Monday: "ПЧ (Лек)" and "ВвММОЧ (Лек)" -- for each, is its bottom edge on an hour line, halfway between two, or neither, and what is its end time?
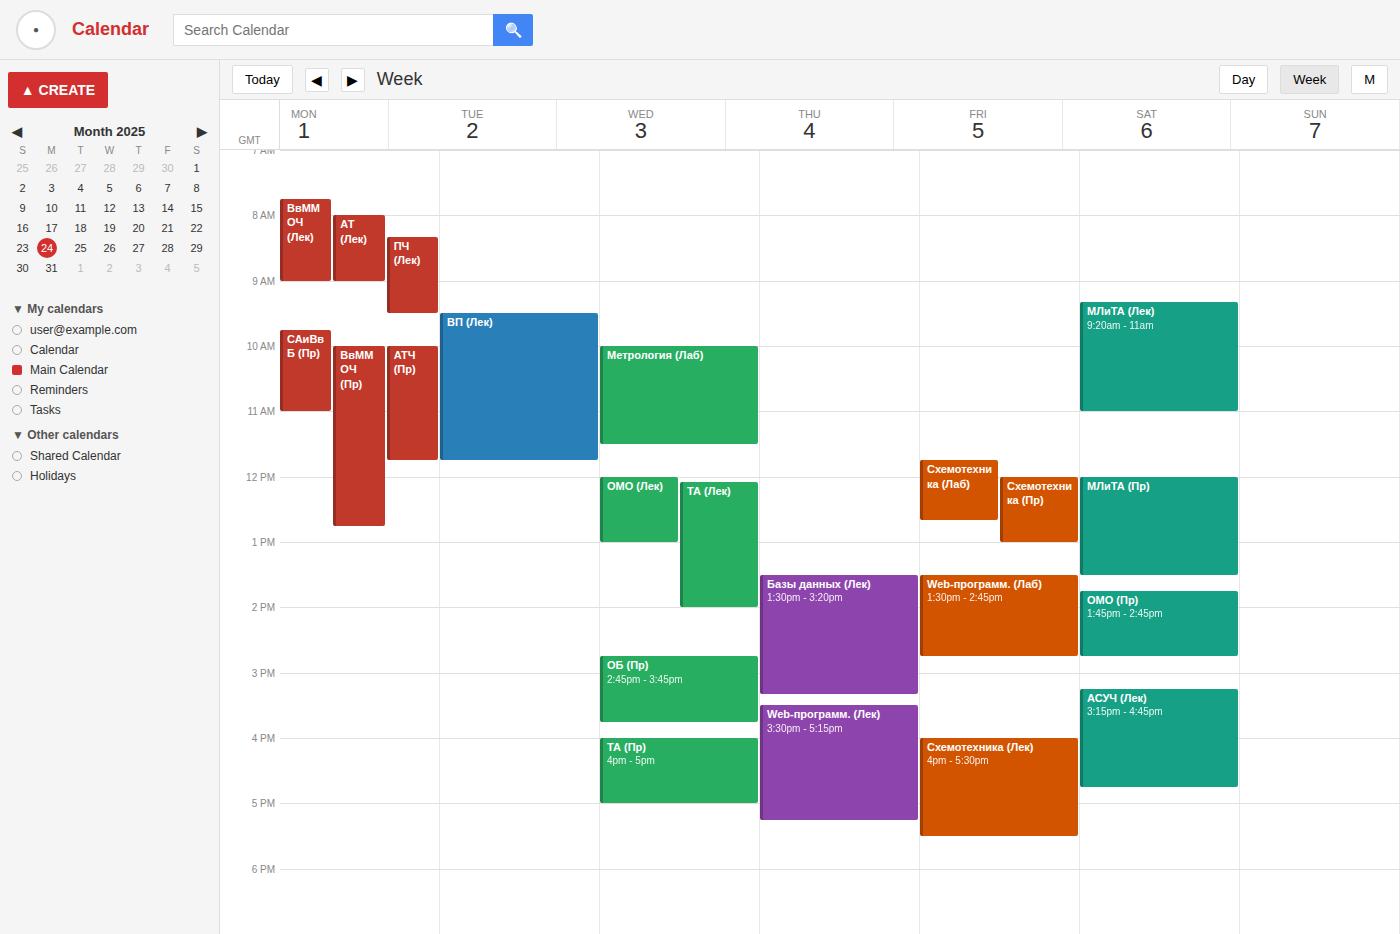
"ПЧ (Лек)": 09:30, halfway between the 09:00 and 10:00 lines. "ВвММОЧ (Лек)": 09:00, exactly on the 09:00 line.